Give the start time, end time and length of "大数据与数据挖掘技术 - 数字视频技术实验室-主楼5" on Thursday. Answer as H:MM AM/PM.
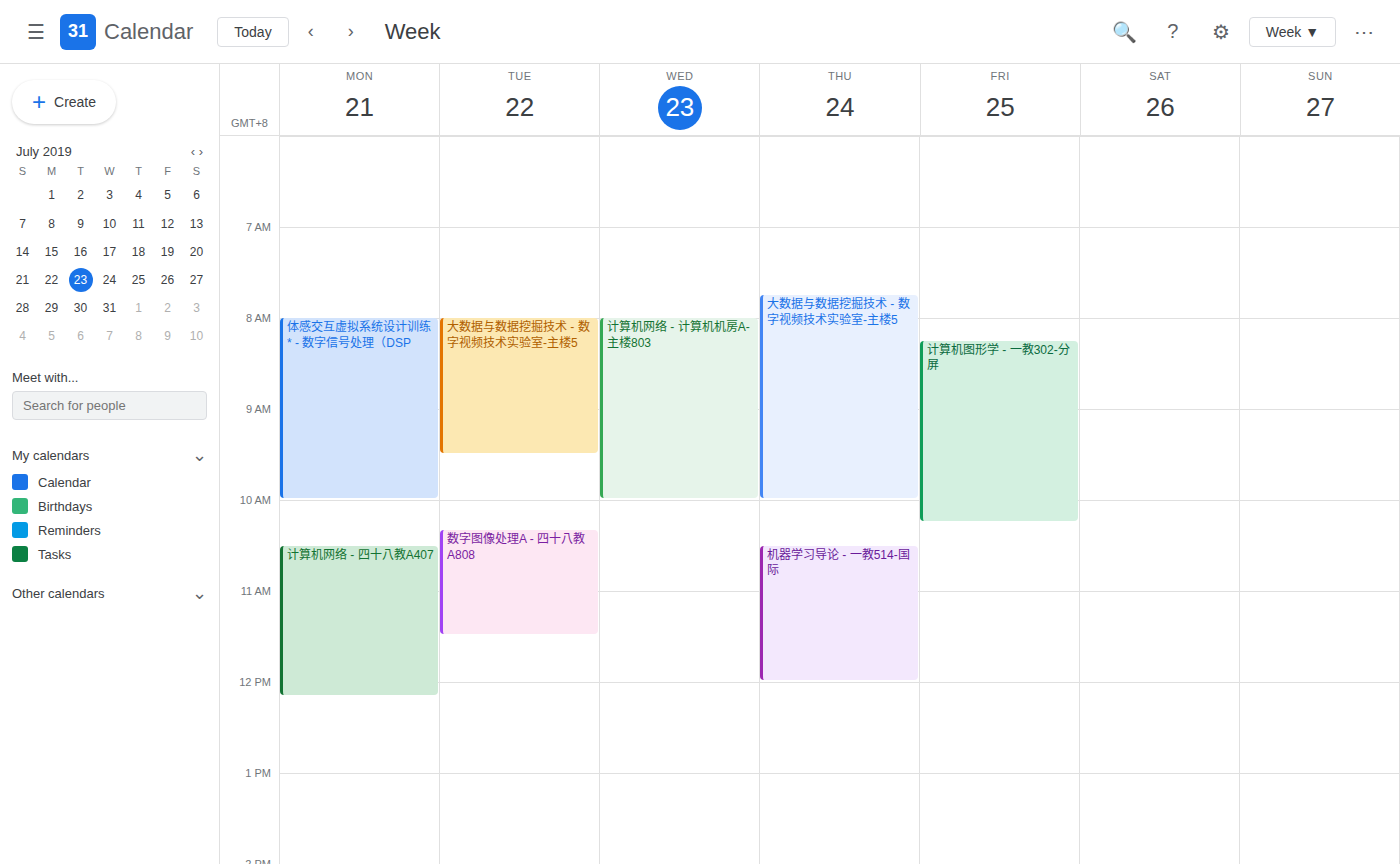
7:45 AM to 10:00 AM, 2 hours 15 minutes